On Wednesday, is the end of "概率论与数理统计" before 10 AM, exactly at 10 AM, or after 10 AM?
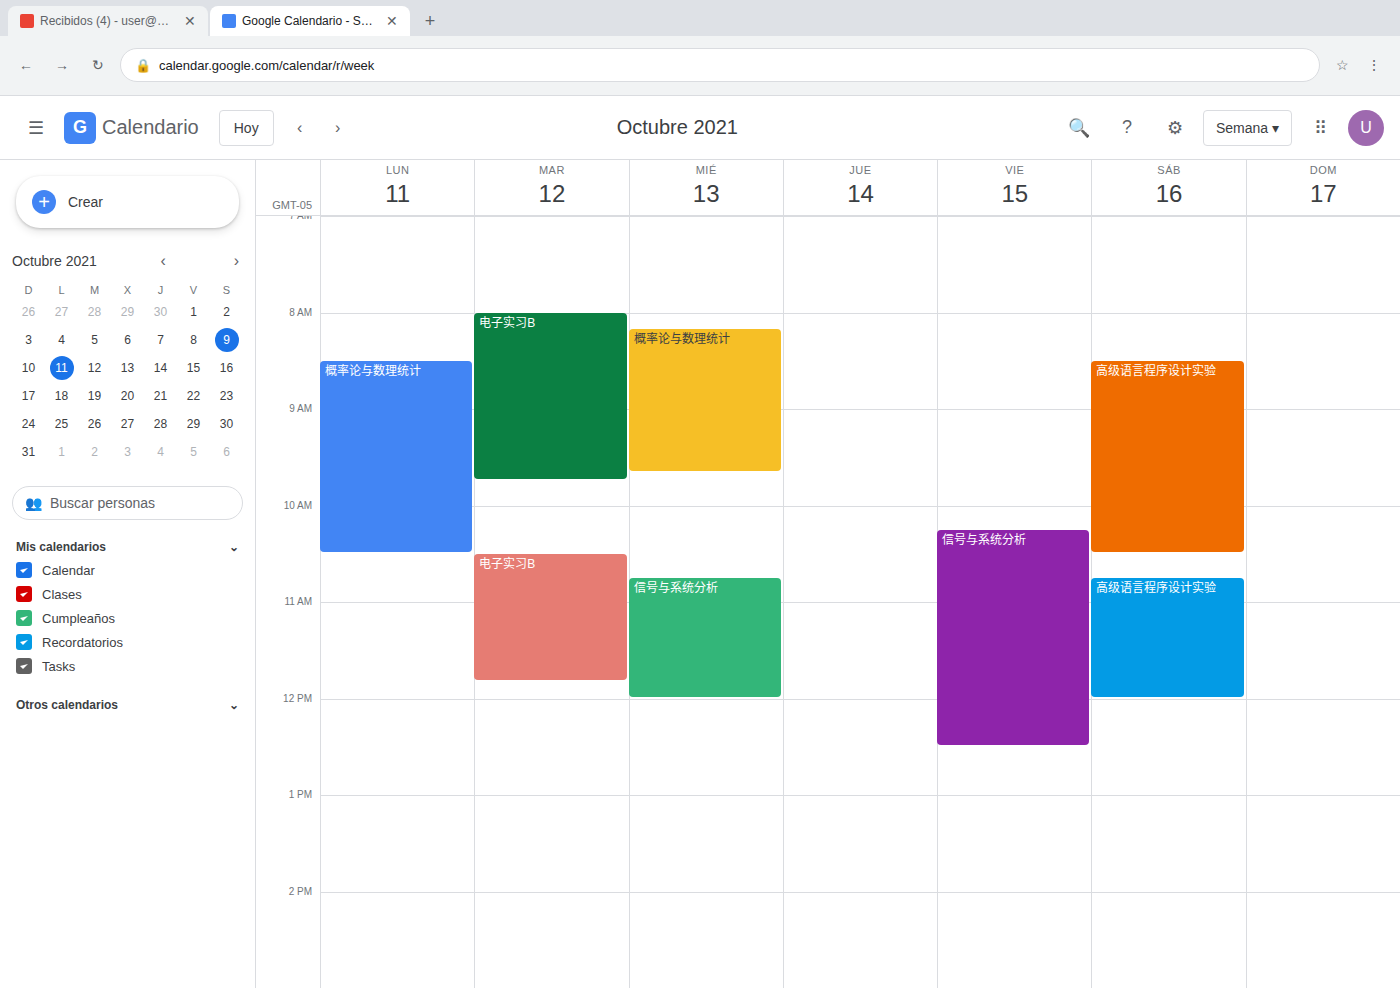
9:40 AM -- before 10 AM, 20 minutes above the 10 AM line.